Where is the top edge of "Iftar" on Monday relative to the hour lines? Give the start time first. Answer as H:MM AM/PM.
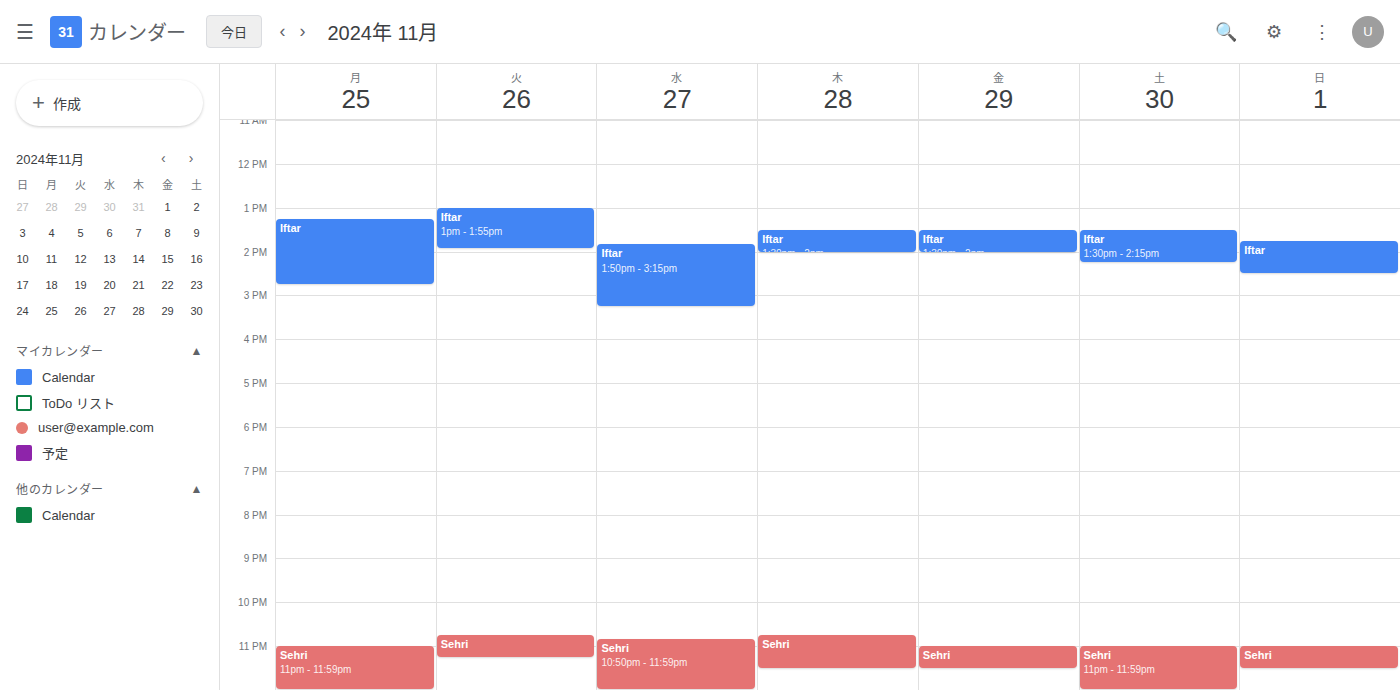
1:15 PM -- neither: a quarter of the way from the 1 PM line to the 2 PM line.